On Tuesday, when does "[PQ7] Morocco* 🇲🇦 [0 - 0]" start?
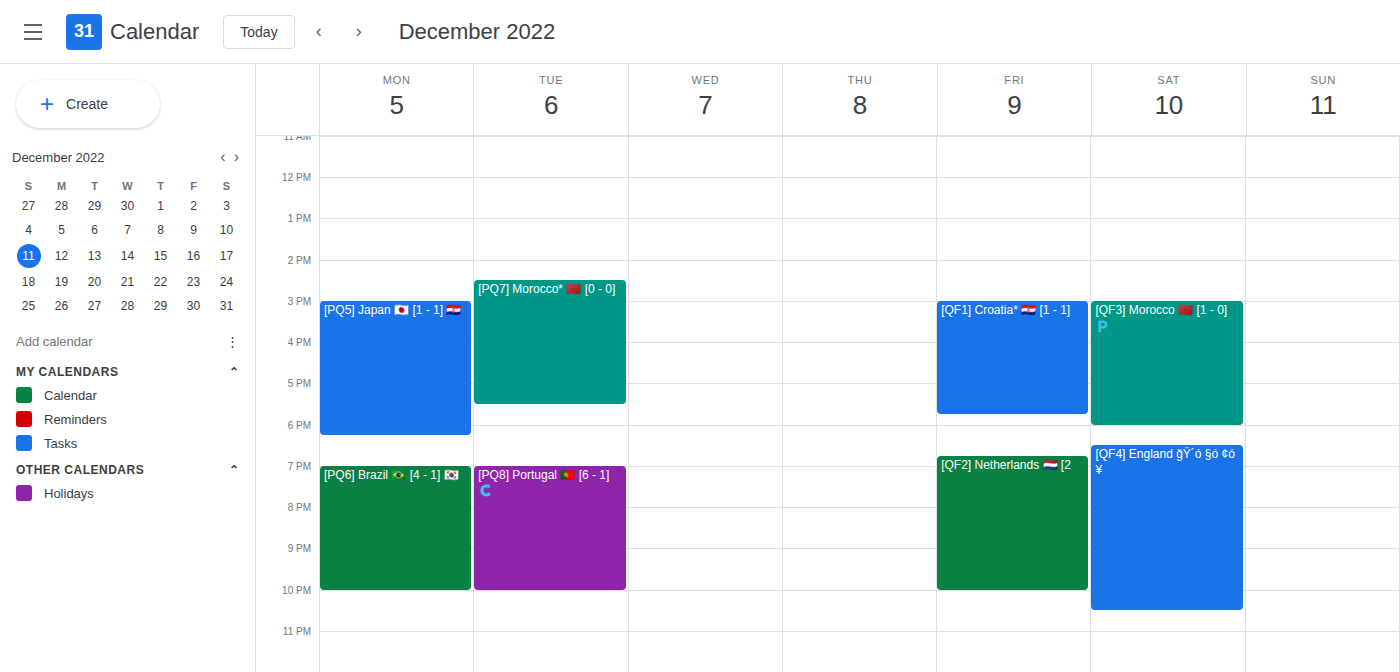
14:30